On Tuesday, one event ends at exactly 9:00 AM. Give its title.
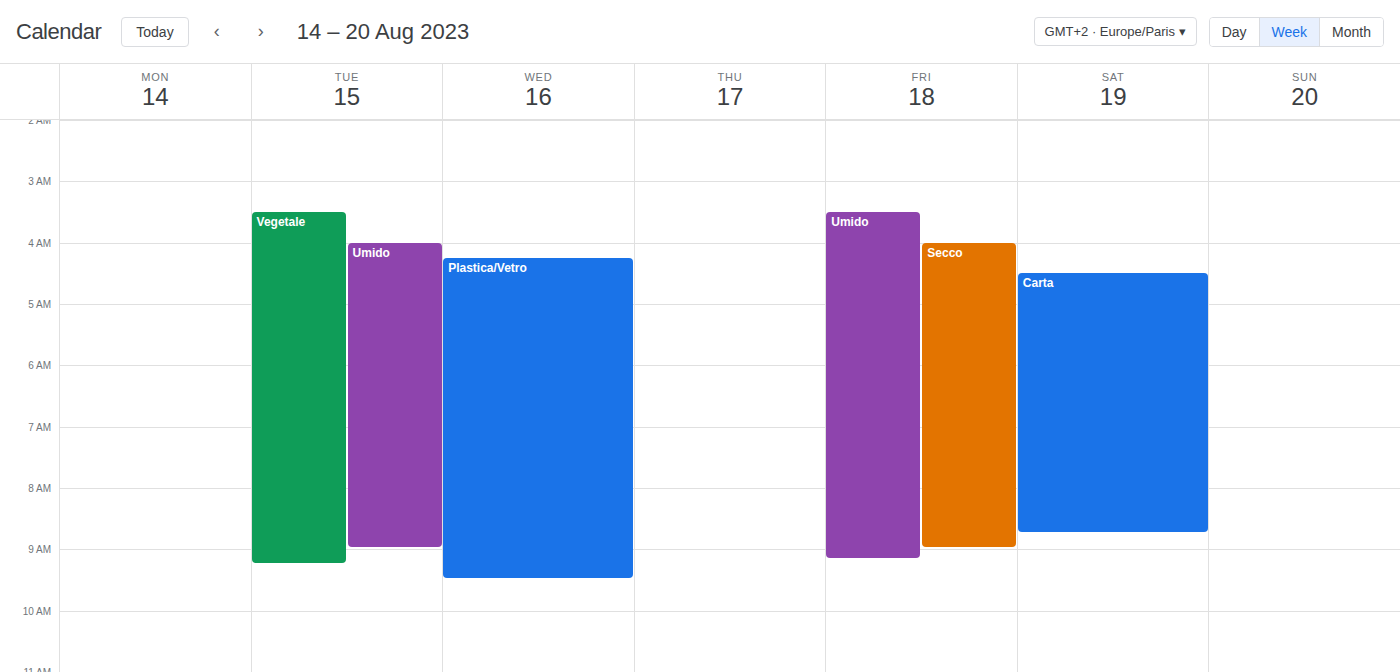
"Umido"